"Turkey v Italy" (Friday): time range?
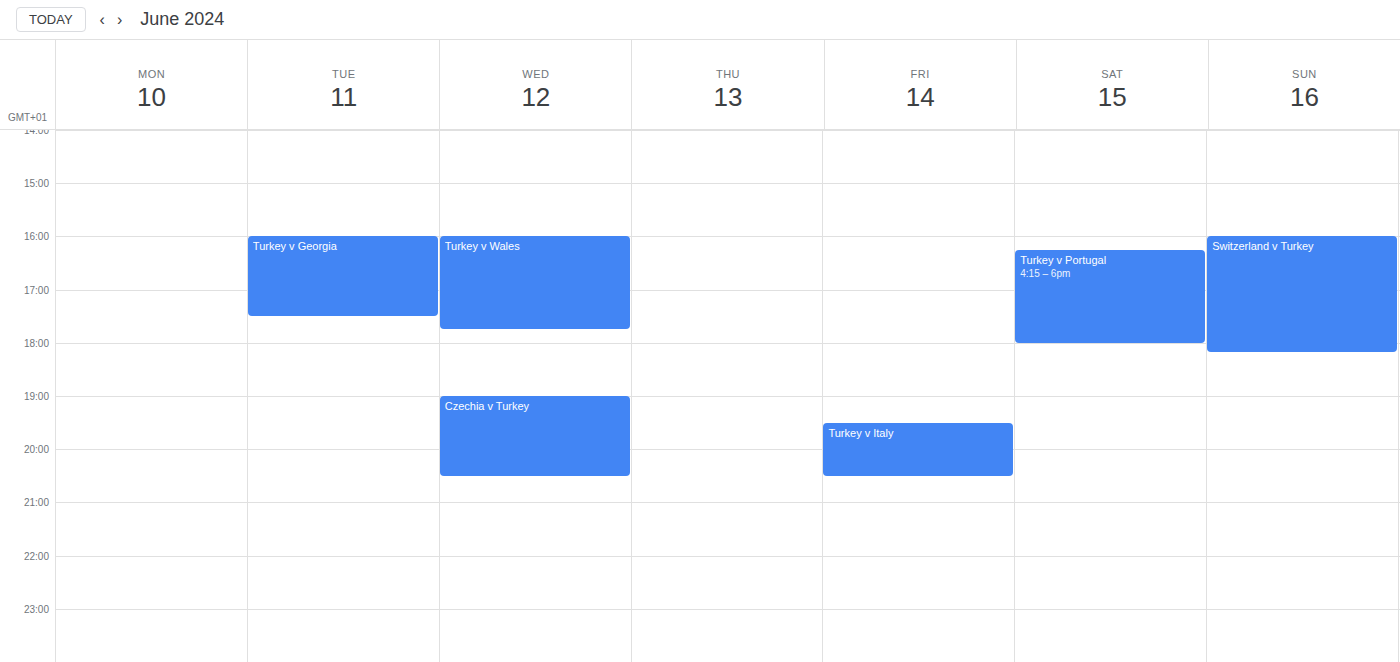
7:30 PM to 8:30 PM